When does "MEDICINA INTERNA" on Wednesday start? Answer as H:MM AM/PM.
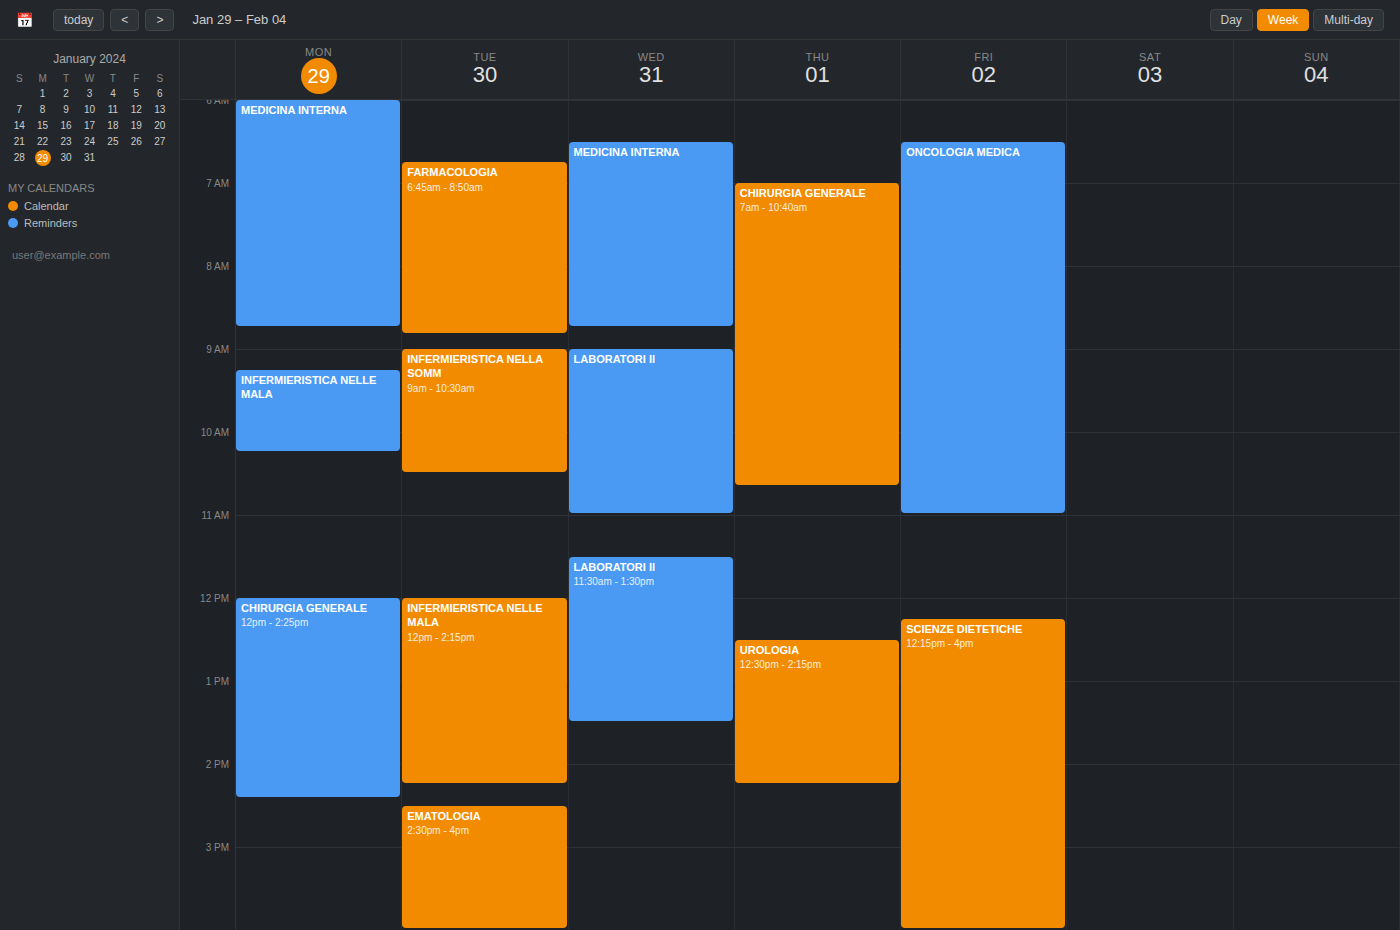
6:30 AM